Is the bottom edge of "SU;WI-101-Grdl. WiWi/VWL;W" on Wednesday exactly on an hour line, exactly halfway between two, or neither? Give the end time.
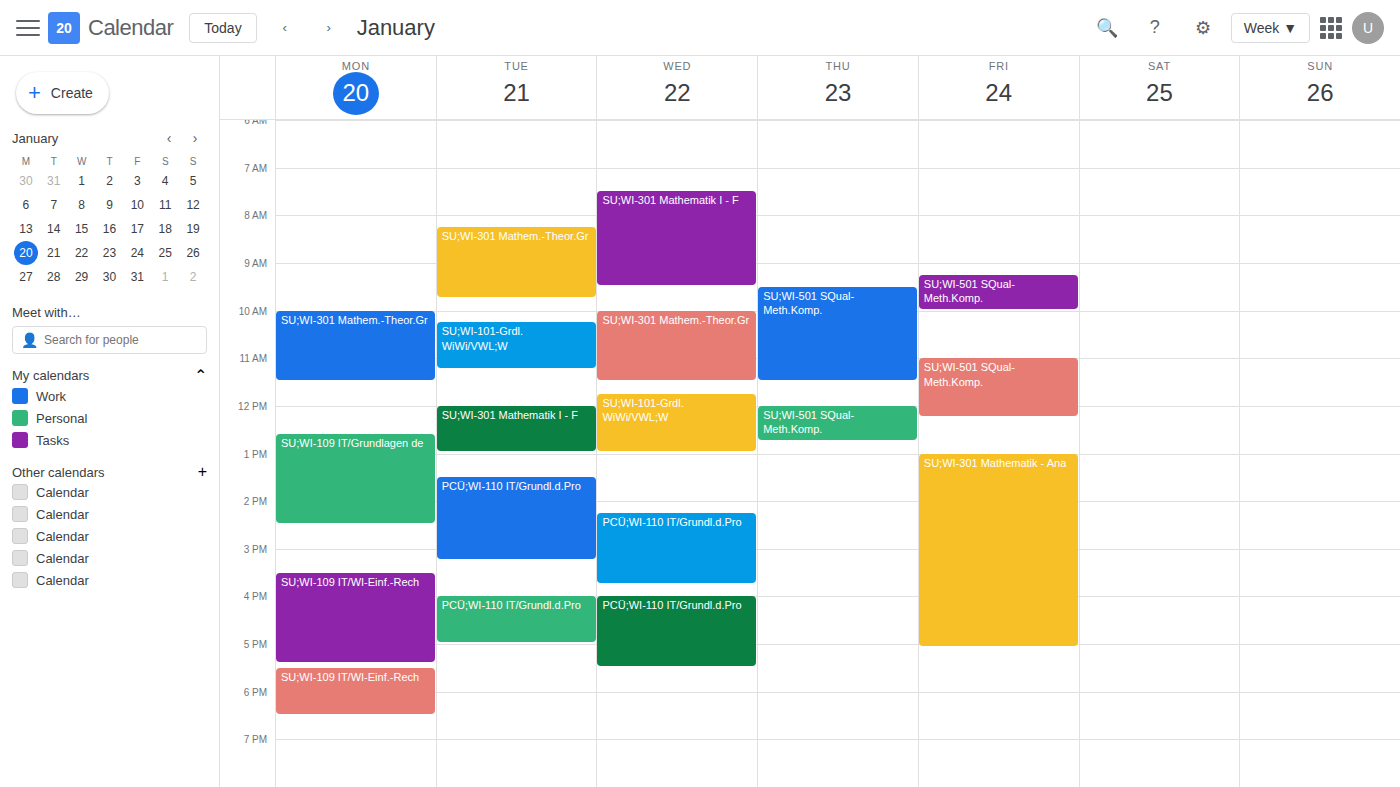
1:00 PM -- exactly on the 1 PM line.